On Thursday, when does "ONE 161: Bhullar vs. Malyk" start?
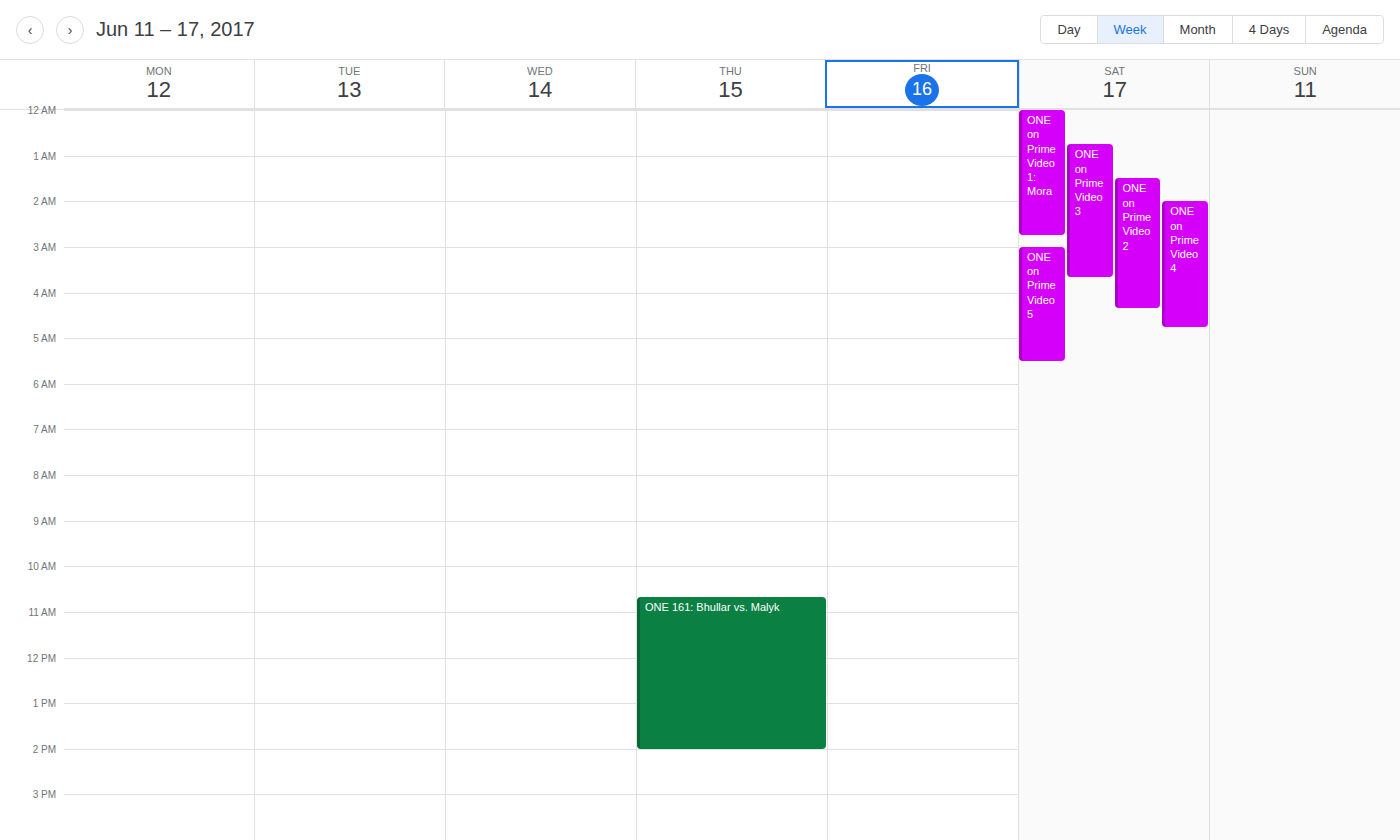
10:40 AM